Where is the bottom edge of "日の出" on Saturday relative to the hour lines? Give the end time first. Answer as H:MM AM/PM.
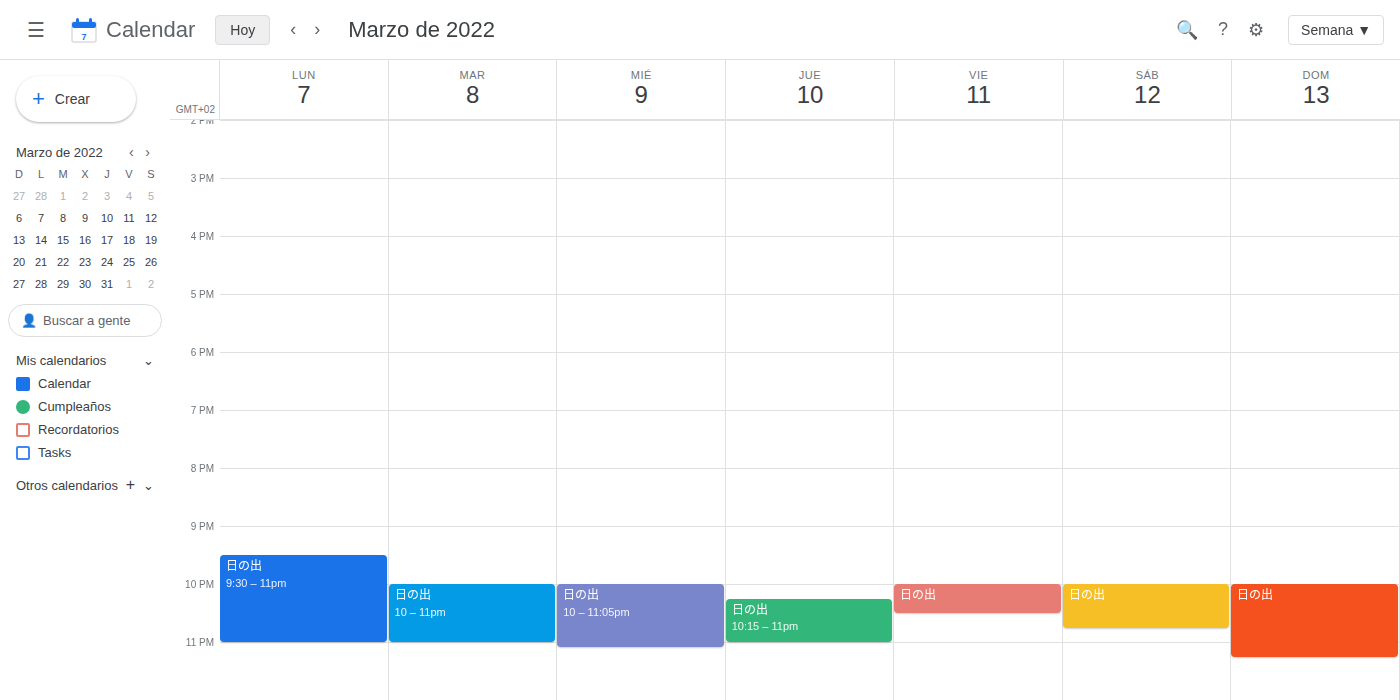
10:45 PM -- neither: three quarters of the way from the 10 PM line to the 11 PM line.